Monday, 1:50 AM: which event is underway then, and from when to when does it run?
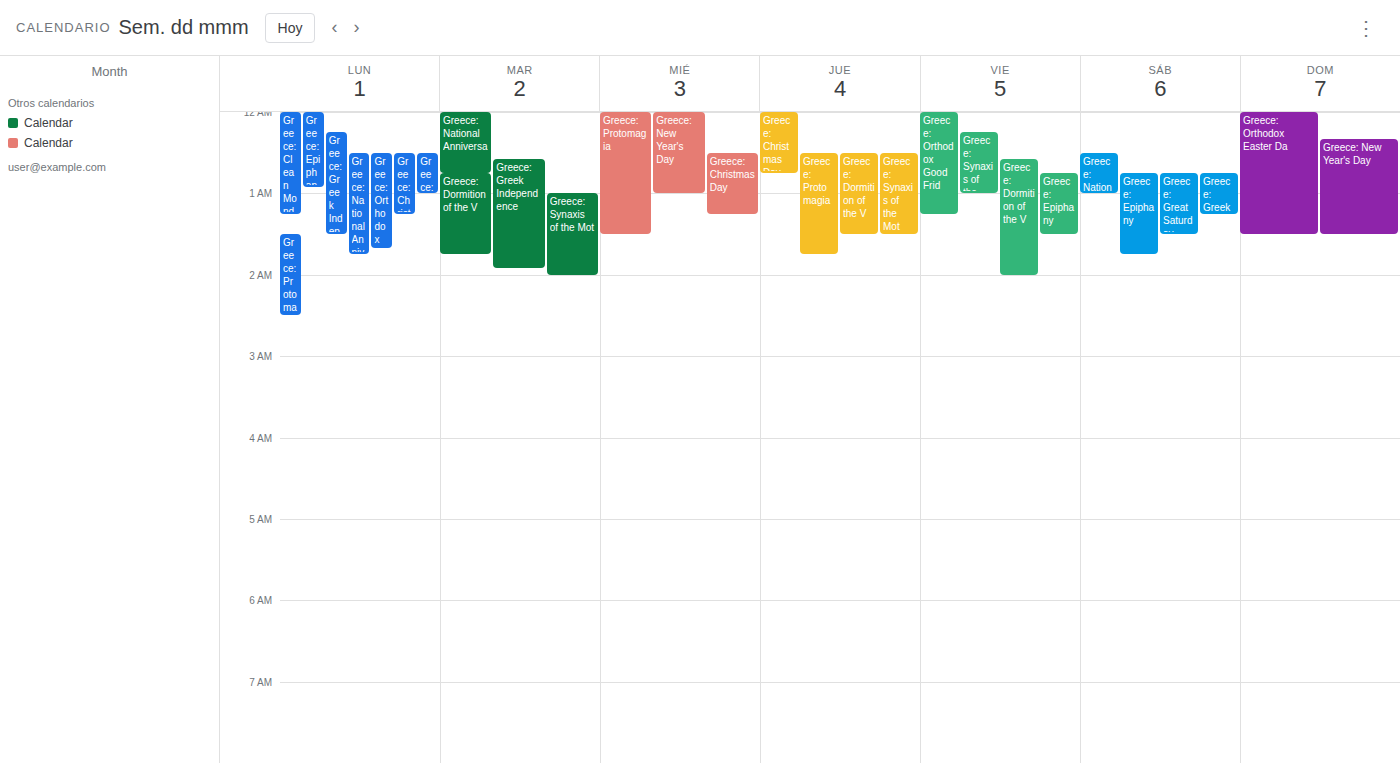
"Greece: Protomagia", 1:30 AM to 2:30 AM